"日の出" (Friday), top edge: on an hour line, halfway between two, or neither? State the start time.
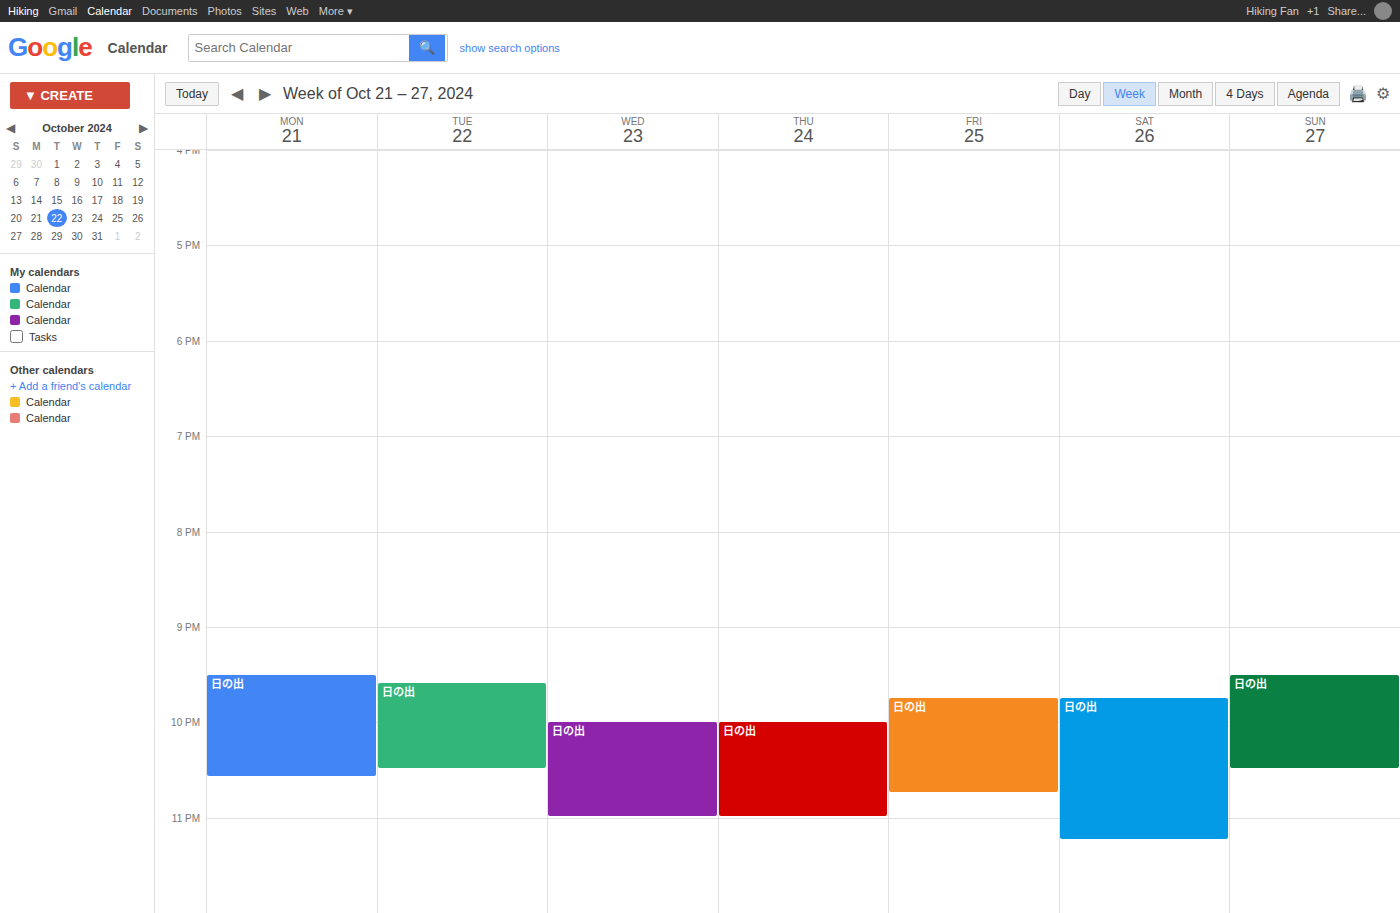
9:45 PM -- neither: three quarters of the way from the 9 PM line to the 10 PM line.